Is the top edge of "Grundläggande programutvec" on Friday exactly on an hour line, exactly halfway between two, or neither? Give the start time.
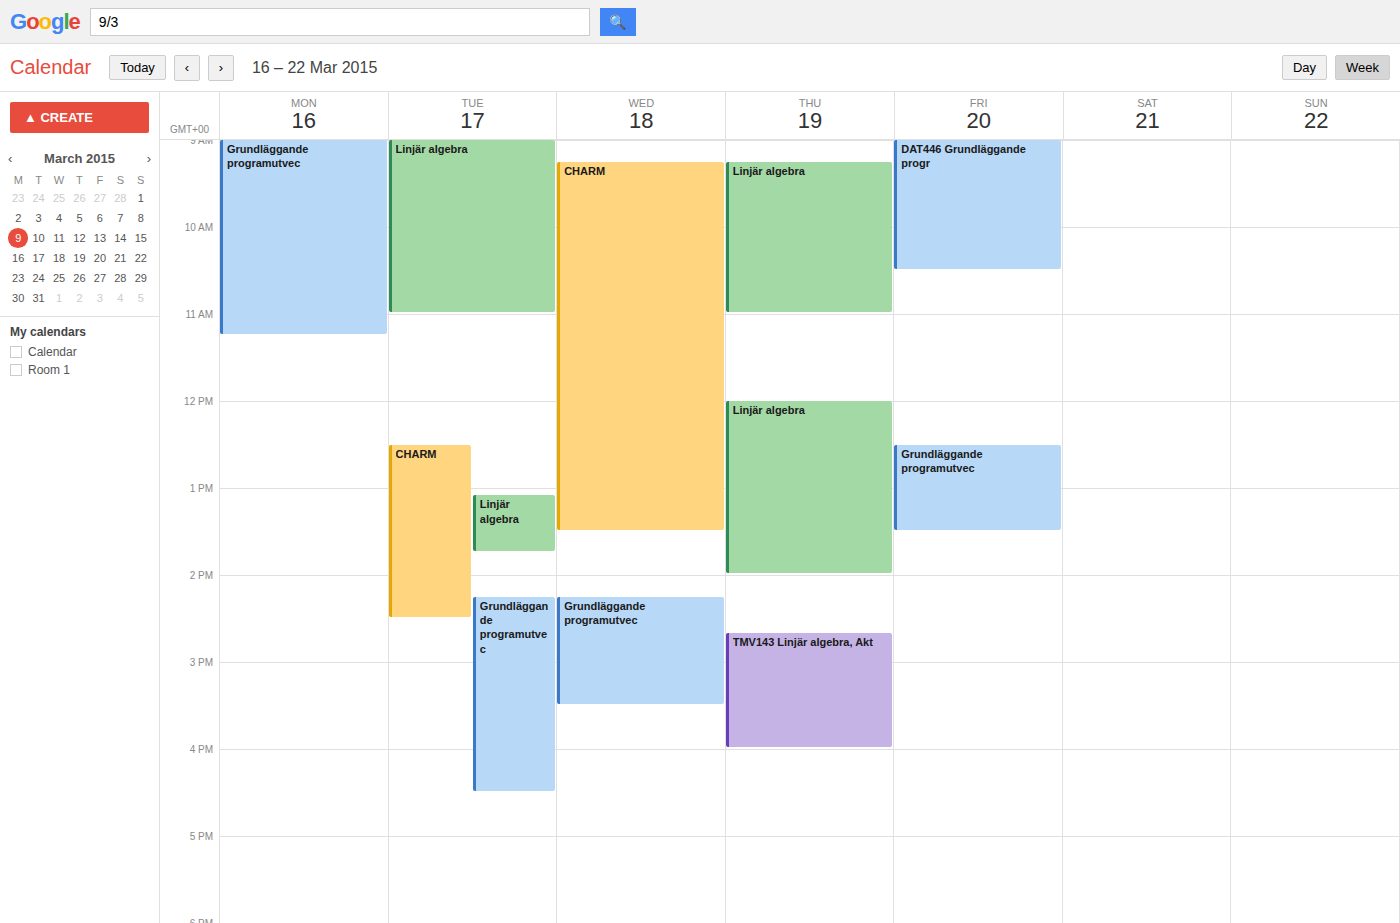
12:30 PM -- halfway between the 12 PM and 1 PM lines.